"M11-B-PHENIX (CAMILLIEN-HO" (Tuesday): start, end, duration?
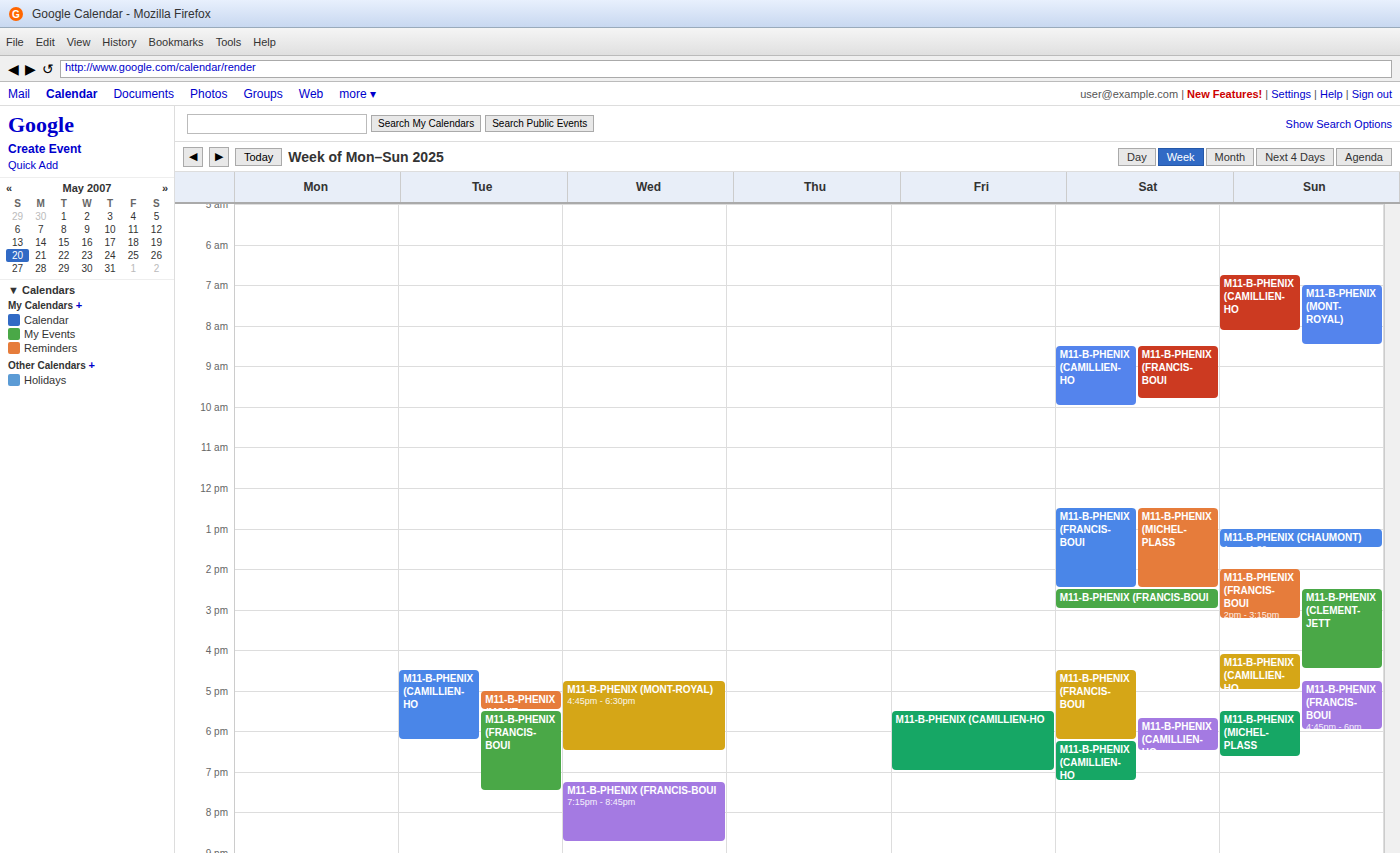
4:30 PM to 6:15 PM, 1 hour 45 minutes